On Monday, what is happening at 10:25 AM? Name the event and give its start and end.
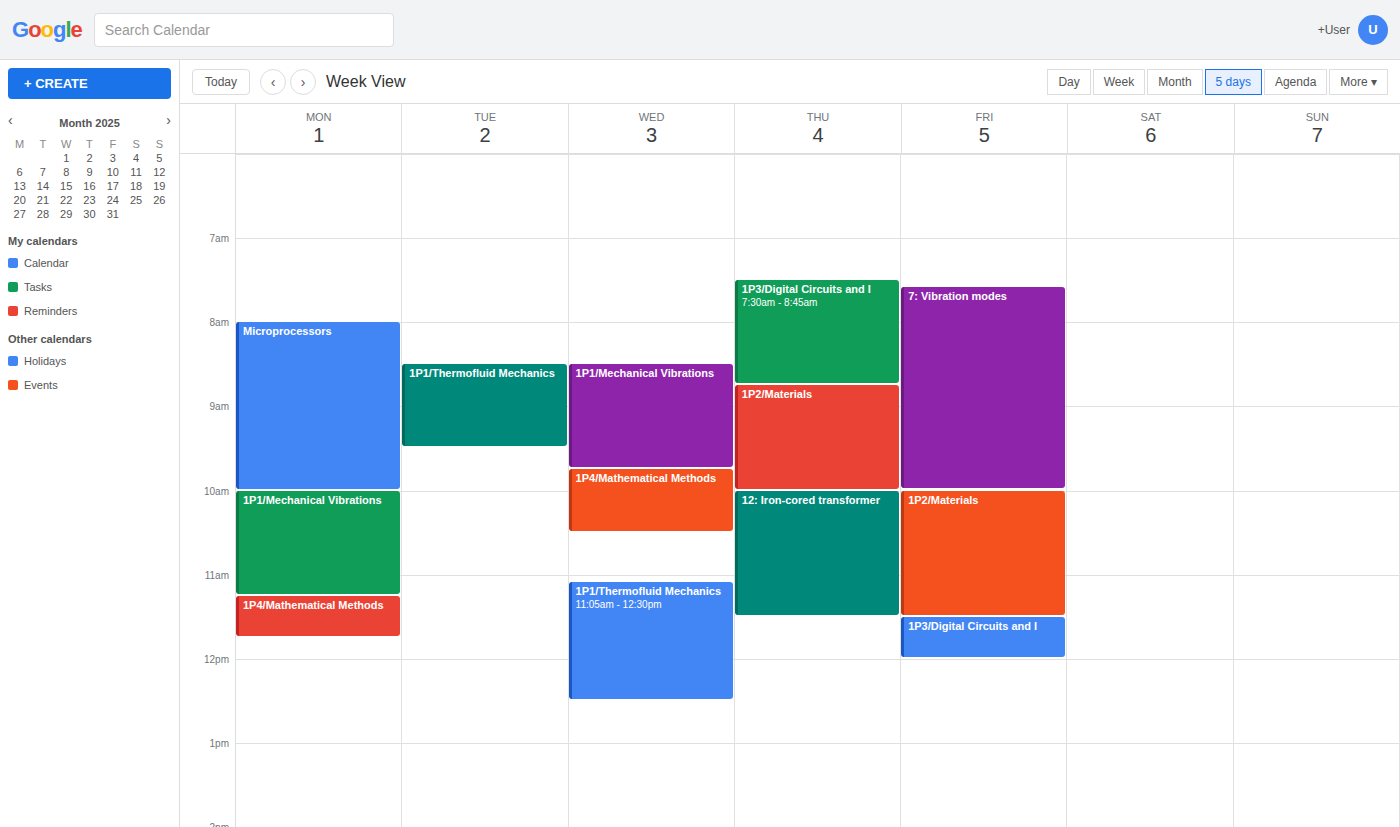
"1P1/Mechanical Vibrations", 10:00 AM to 11:15 AM